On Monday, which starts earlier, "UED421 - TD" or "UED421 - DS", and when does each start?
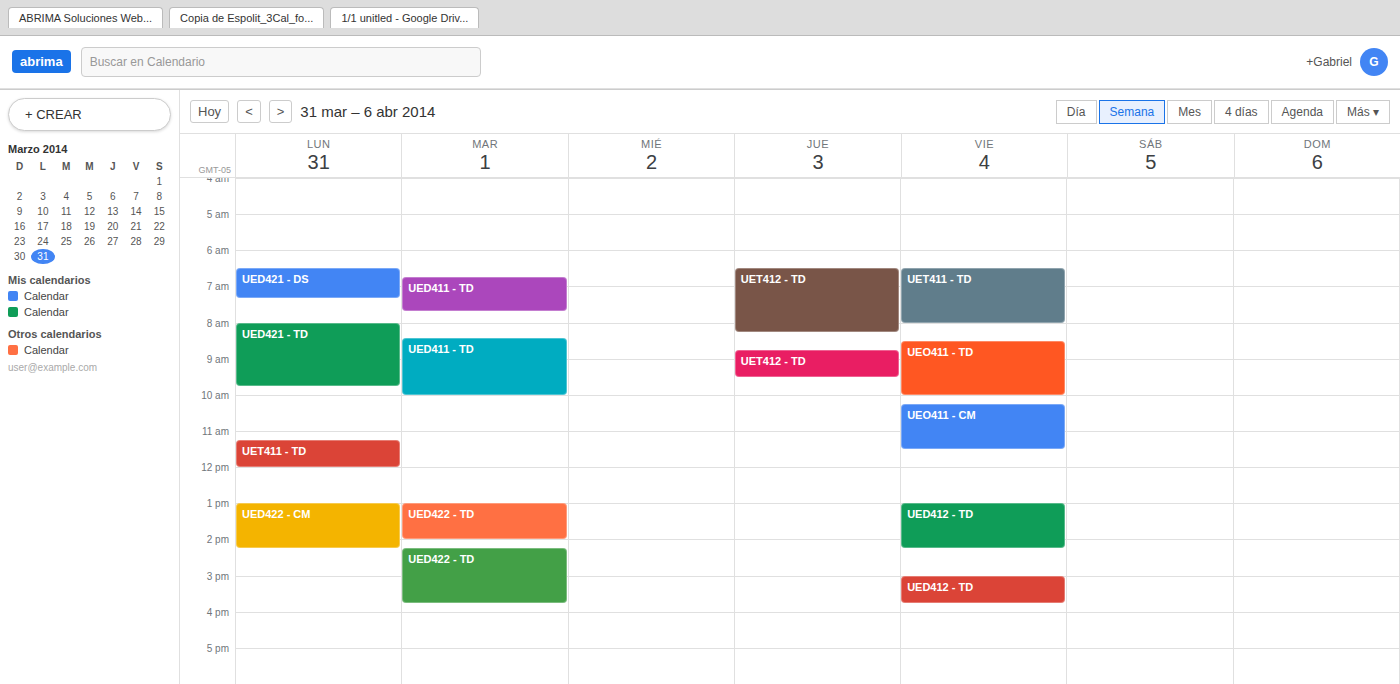
"UED421 - DS" 6:30 AM; "UED421 - TD" 8:00 AM.